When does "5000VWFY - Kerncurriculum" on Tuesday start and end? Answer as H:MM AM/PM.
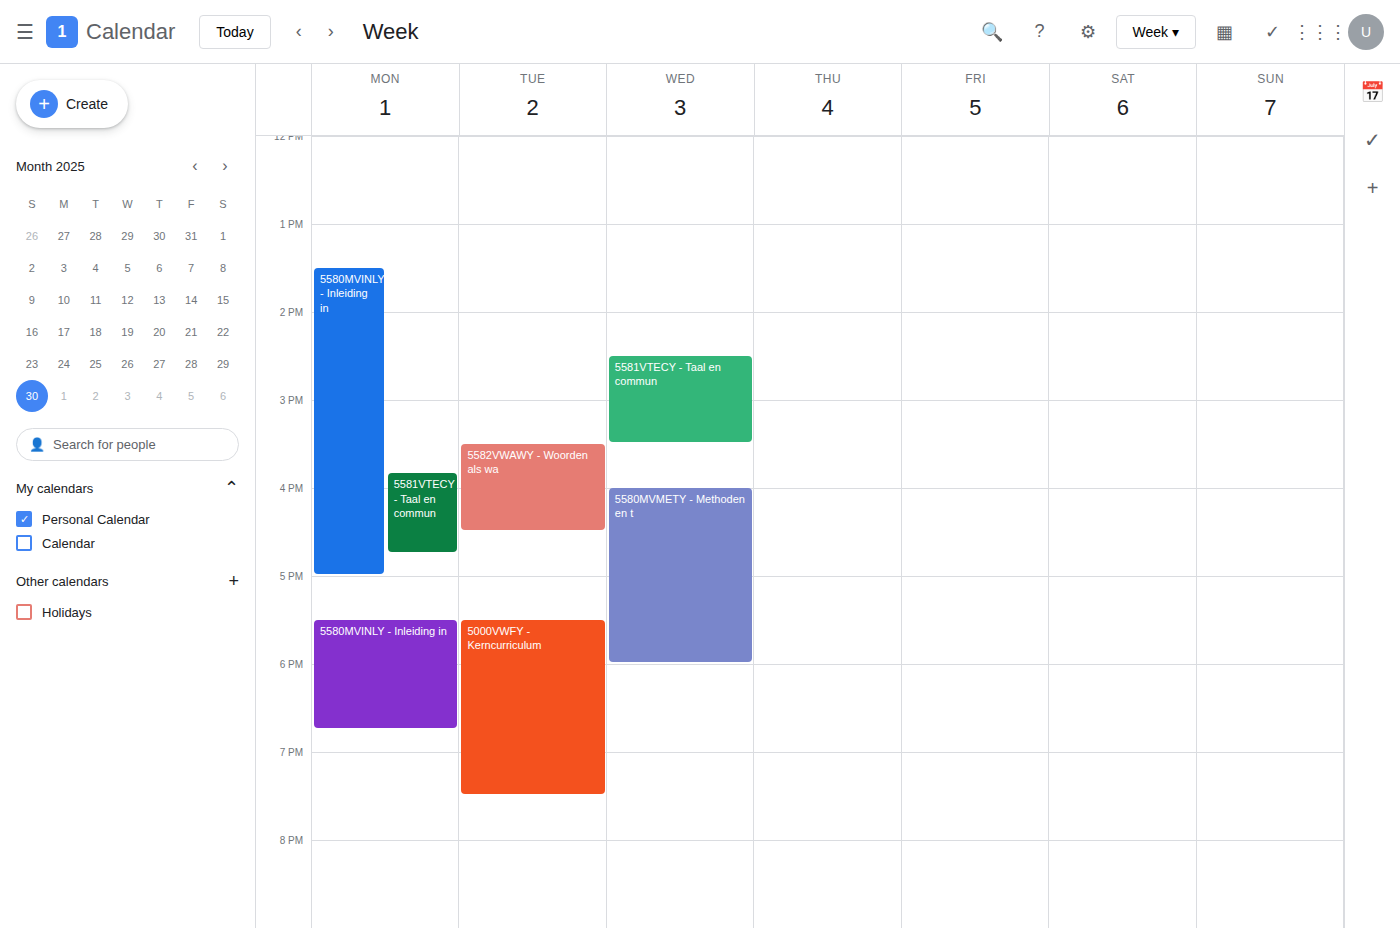
5:30 PM to 7:30 PM